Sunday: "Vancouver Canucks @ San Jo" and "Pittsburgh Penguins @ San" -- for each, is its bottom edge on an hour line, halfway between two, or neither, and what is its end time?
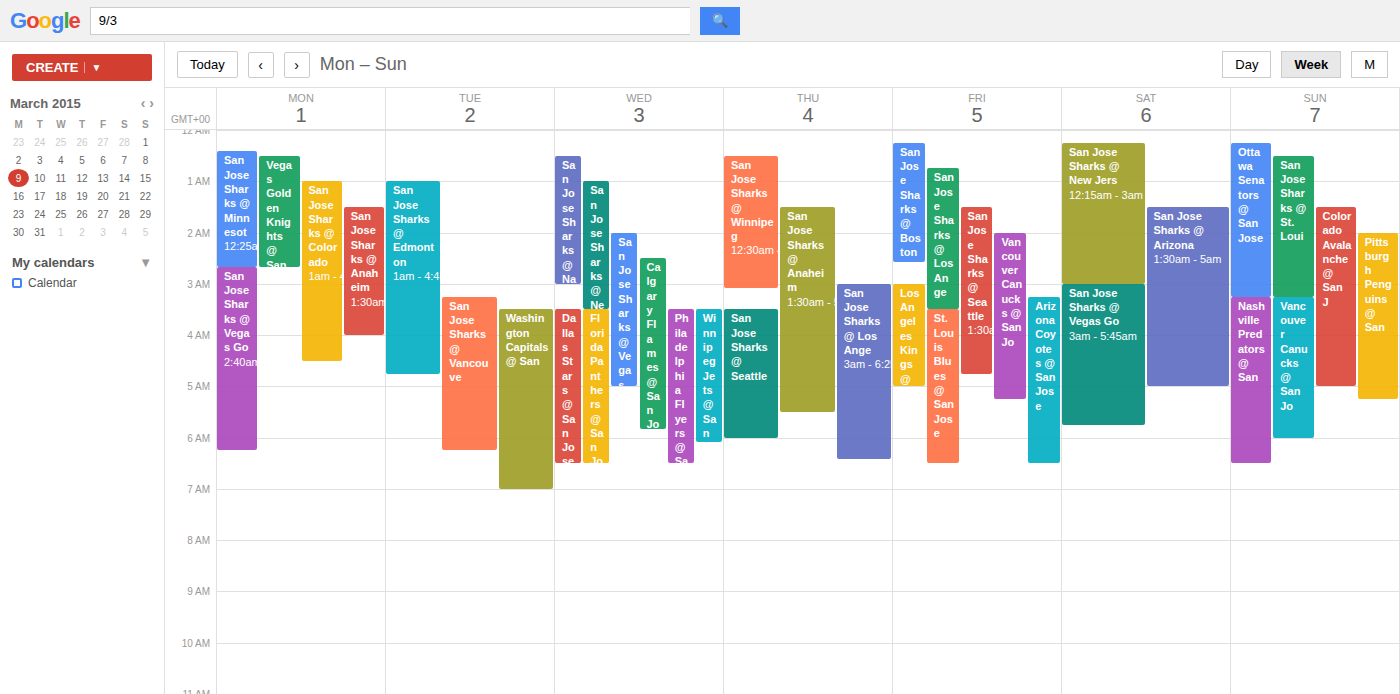
"Vancouver Canucks @ San Jo": 6:00 AM, exactly on the 6 AM line. "Pittsburgh Penguins @ San": 5:15 AM, neither: a quarter of the way from the 5 AM line to the 6 AM line.